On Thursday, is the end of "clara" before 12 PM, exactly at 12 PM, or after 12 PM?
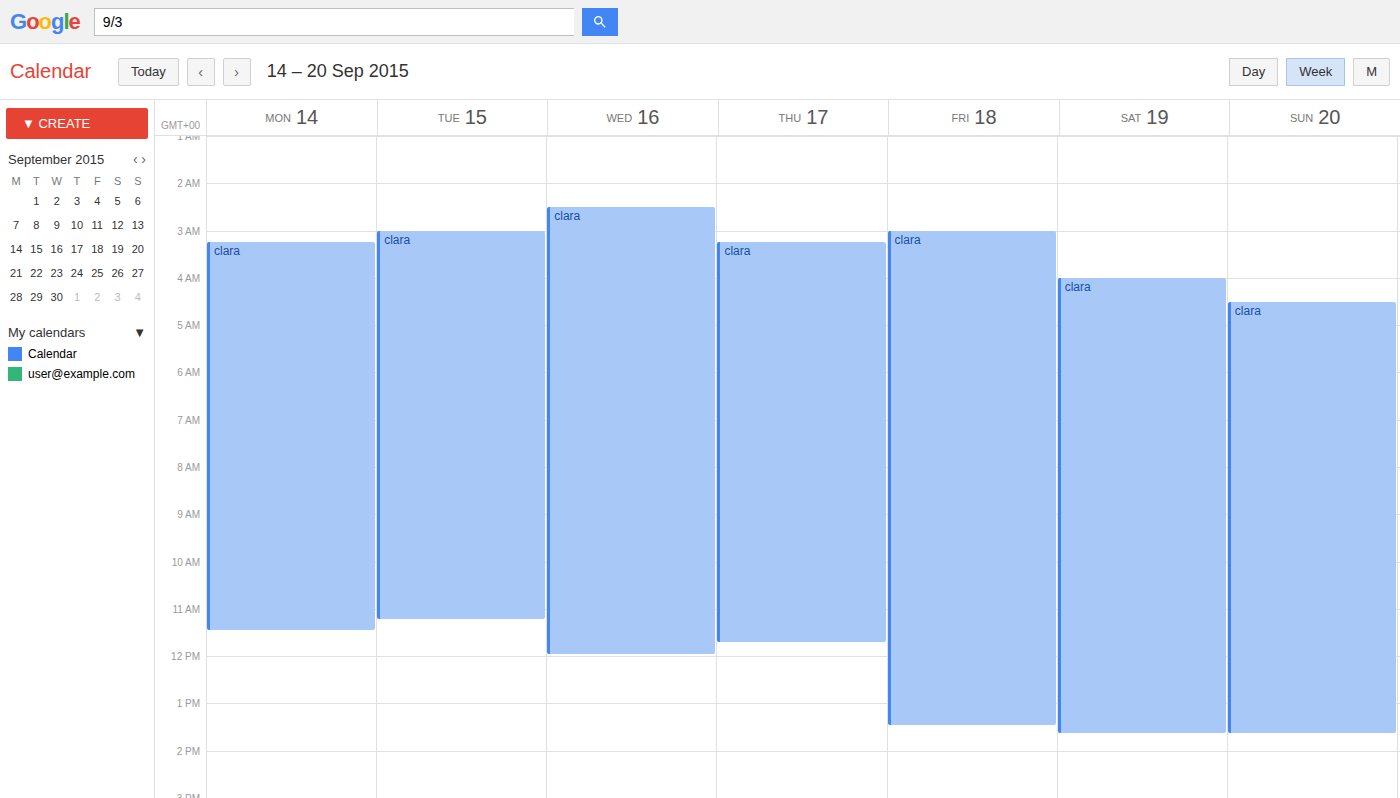
11:45 AM -- before 12 PM, 15 minutes above the 12 PM line.